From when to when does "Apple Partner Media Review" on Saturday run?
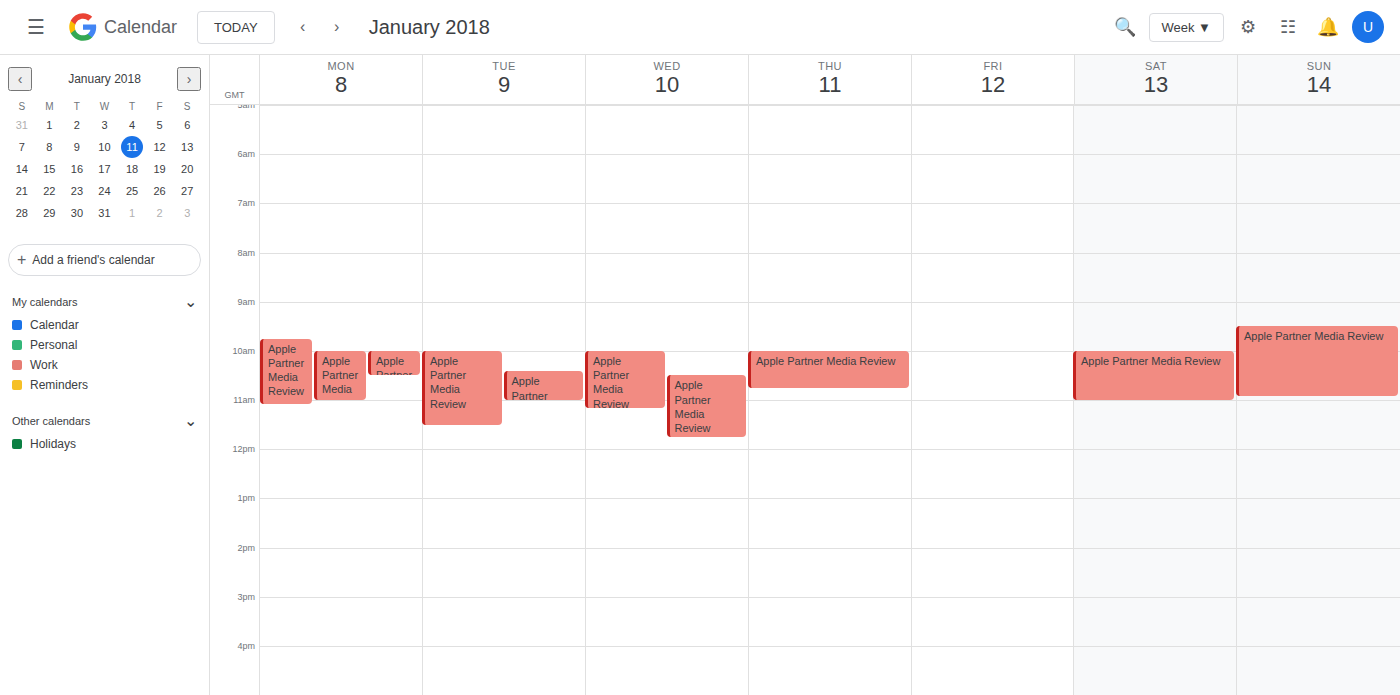
10:00 to 11:00